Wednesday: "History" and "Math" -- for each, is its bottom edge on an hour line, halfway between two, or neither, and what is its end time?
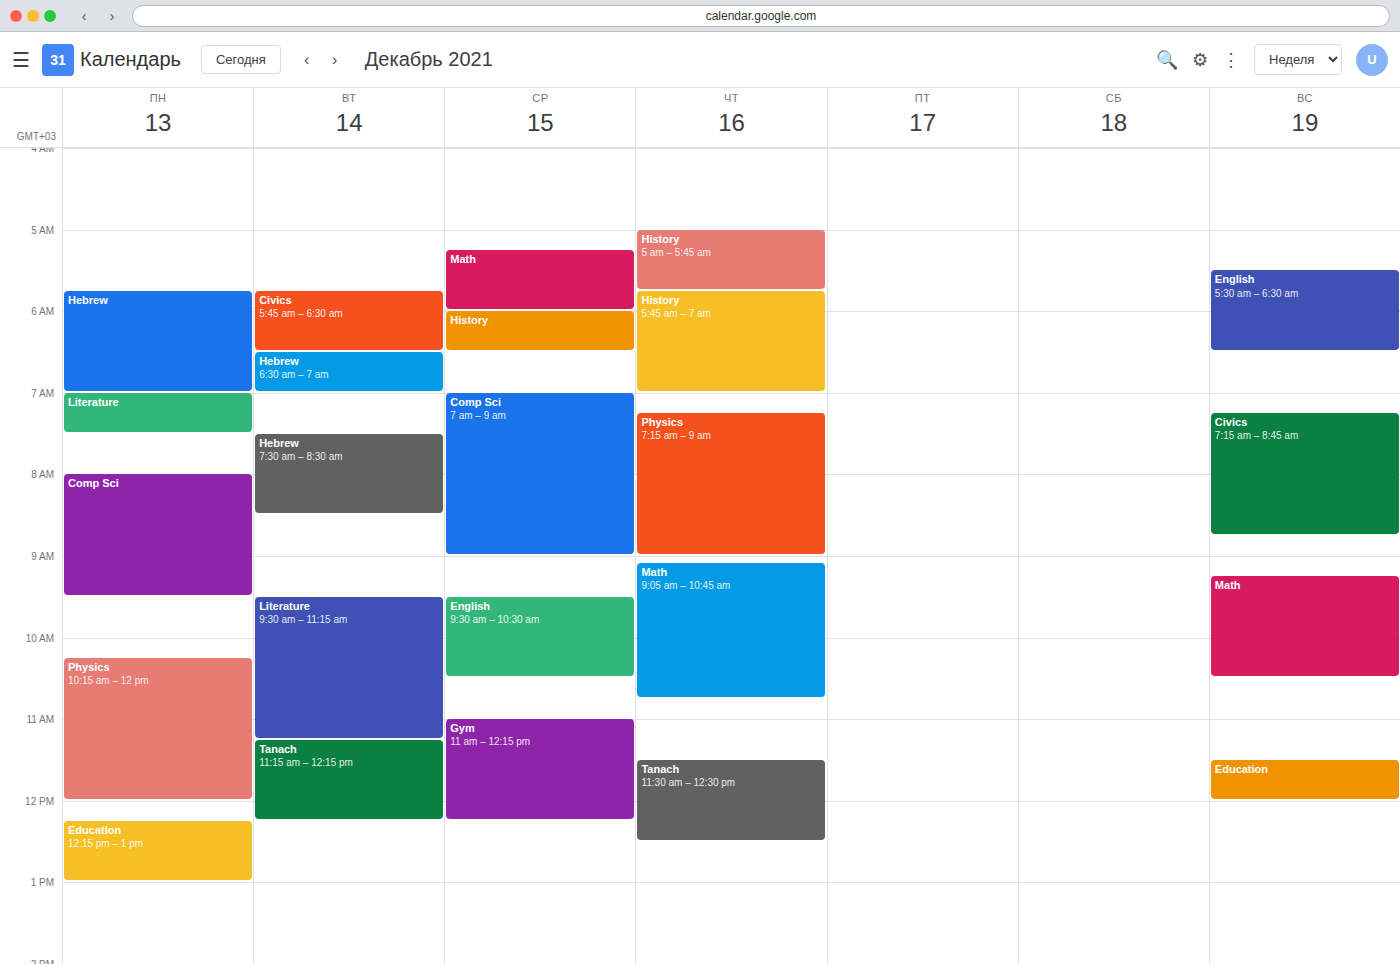
"History": 06:30, halfway between the 06:00 and 07:00 lines. "Math": 06:00, exactly on the 06:00 line.